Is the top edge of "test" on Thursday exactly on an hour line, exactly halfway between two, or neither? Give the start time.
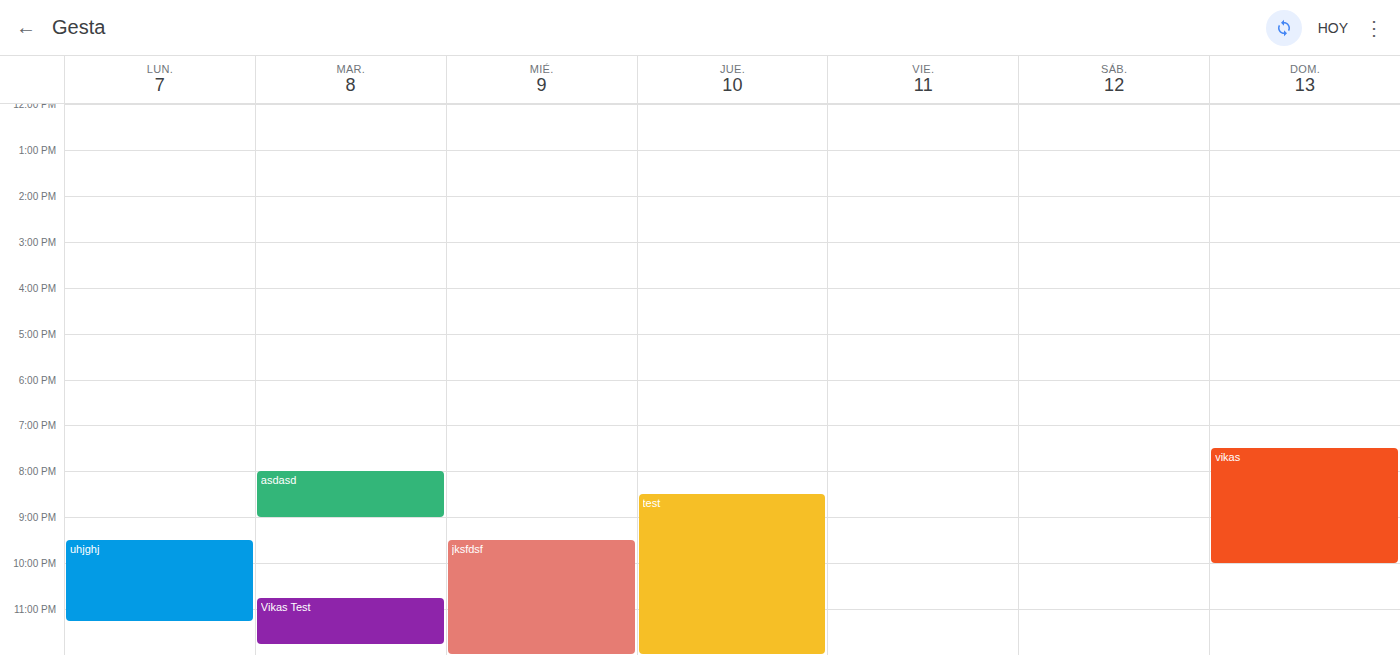
8:30 PM -- halfway between the 8 PM and 9 PM lines.